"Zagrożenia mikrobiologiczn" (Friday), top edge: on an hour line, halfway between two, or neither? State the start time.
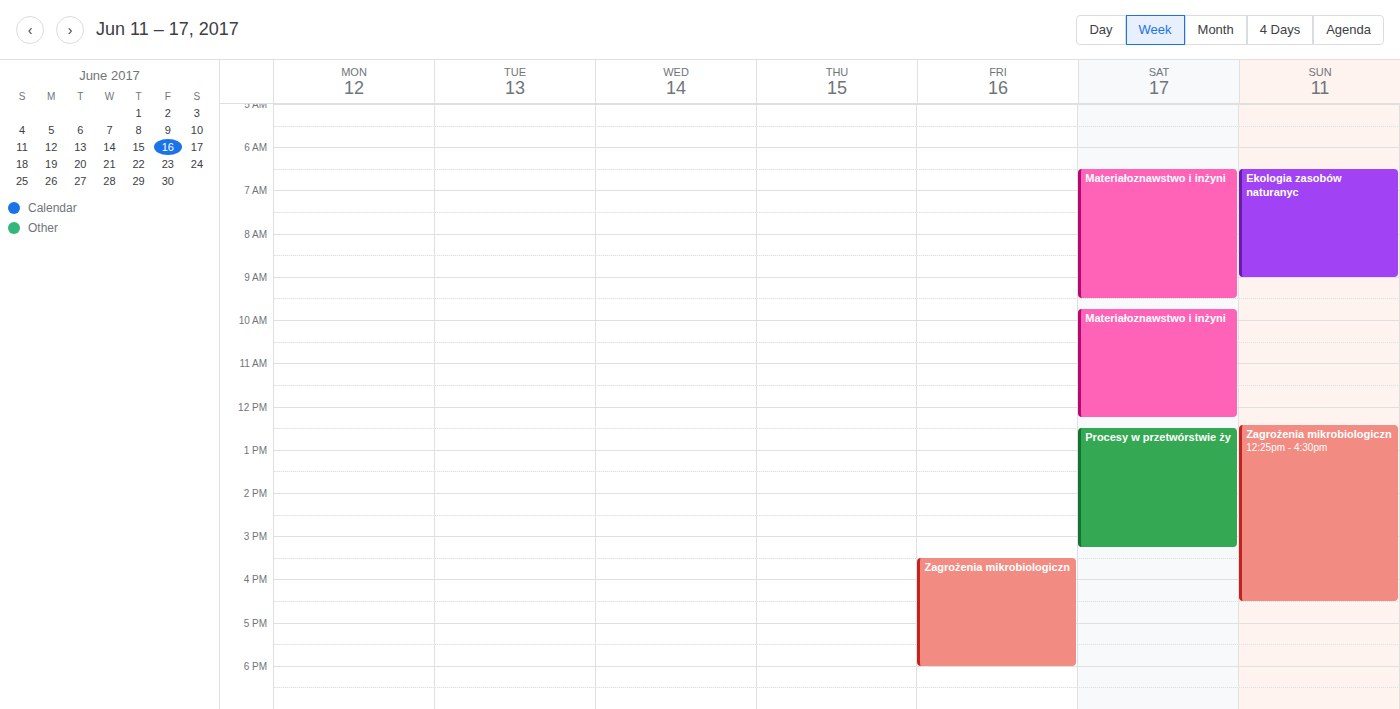
3:30 PM -- halfway between the 3 PM and 4 PM lines.